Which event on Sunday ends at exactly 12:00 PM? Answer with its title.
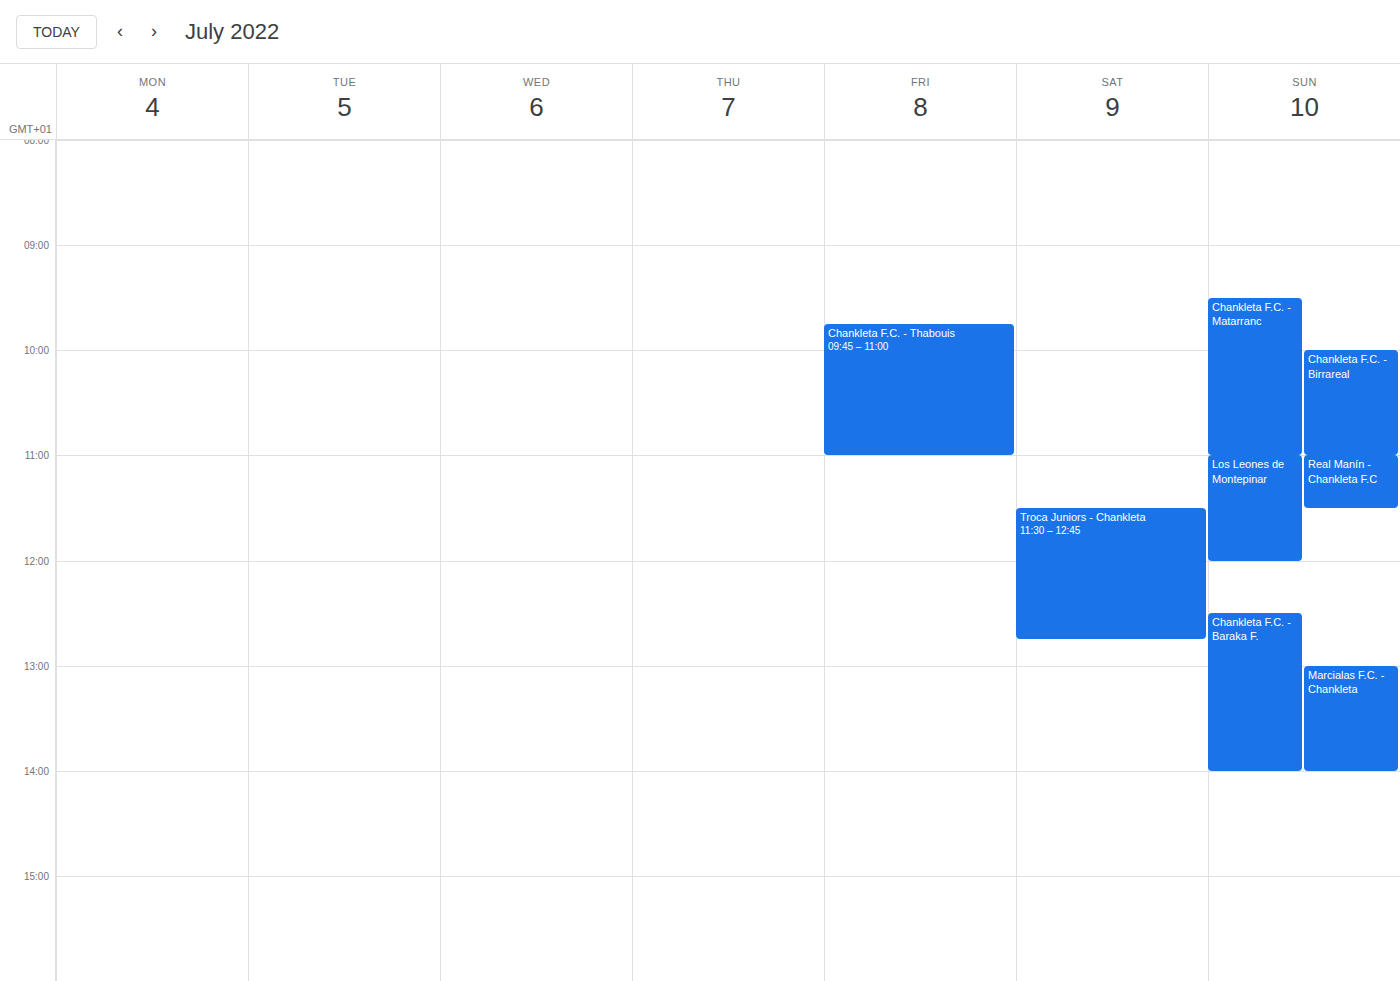
"Los Leones de Montepinar"